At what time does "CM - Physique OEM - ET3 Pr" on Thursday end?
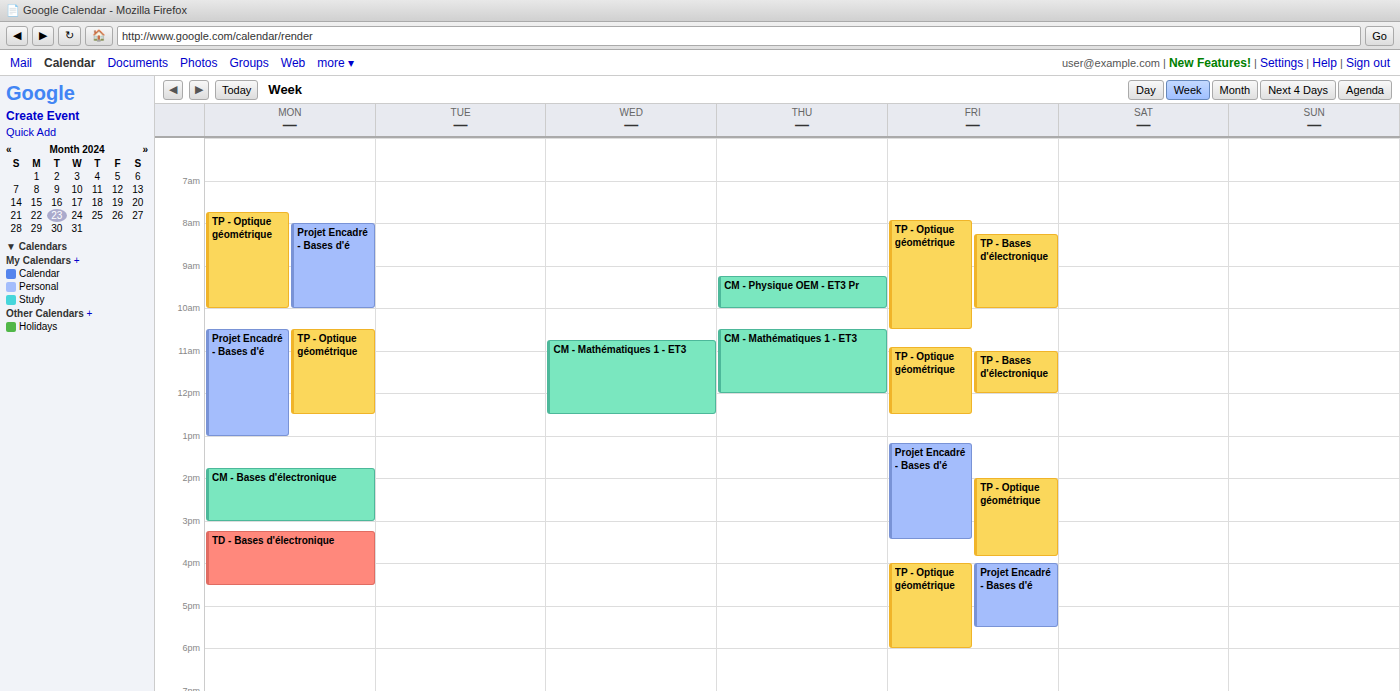
10:00 AM